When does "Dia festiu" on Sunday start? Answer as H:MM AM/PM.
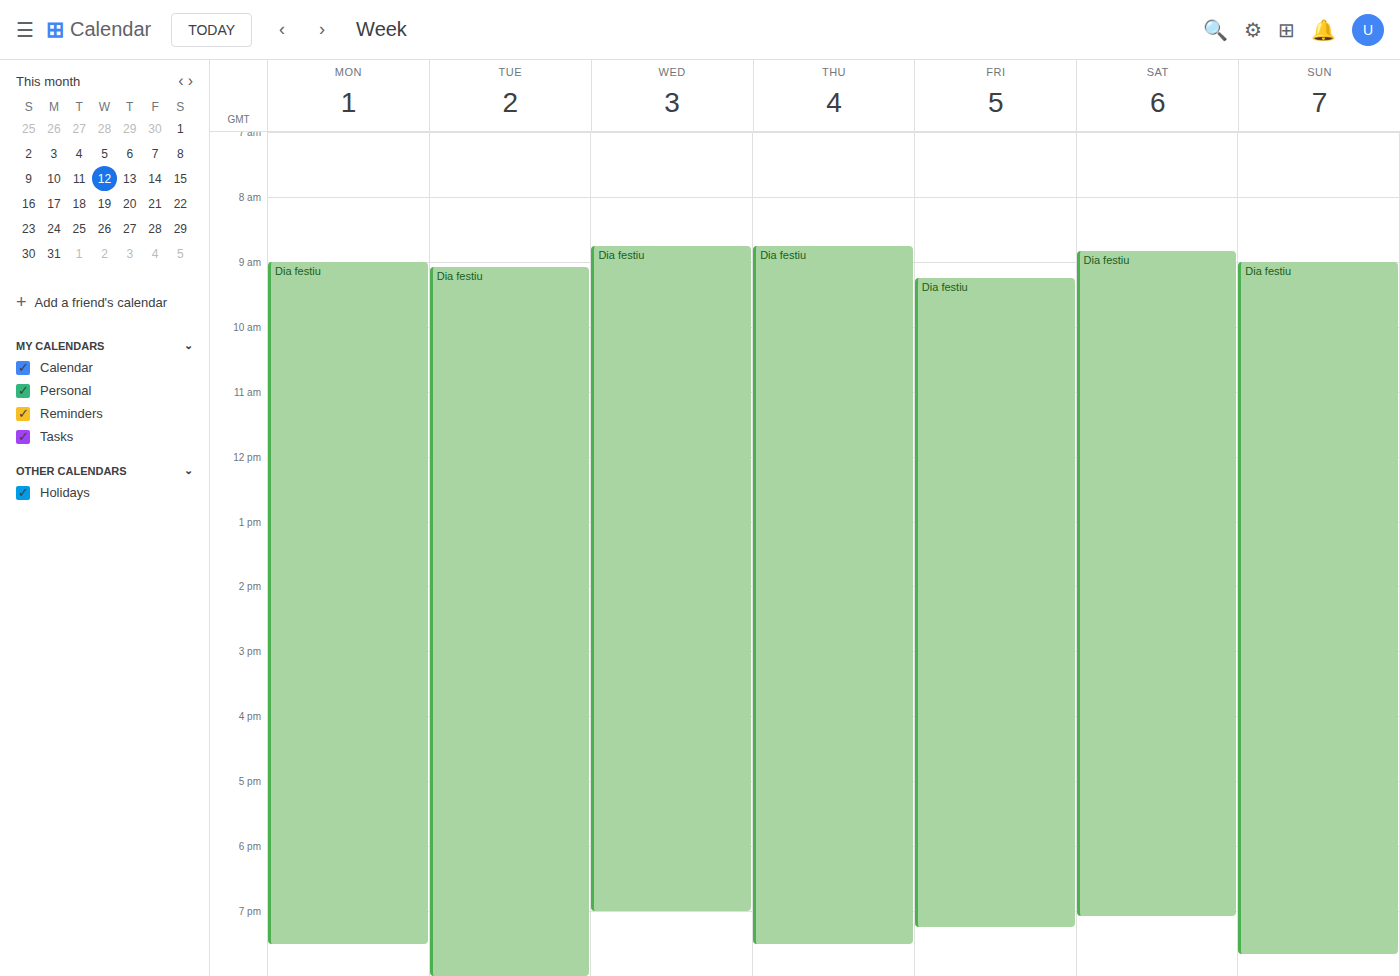
9:00 AM